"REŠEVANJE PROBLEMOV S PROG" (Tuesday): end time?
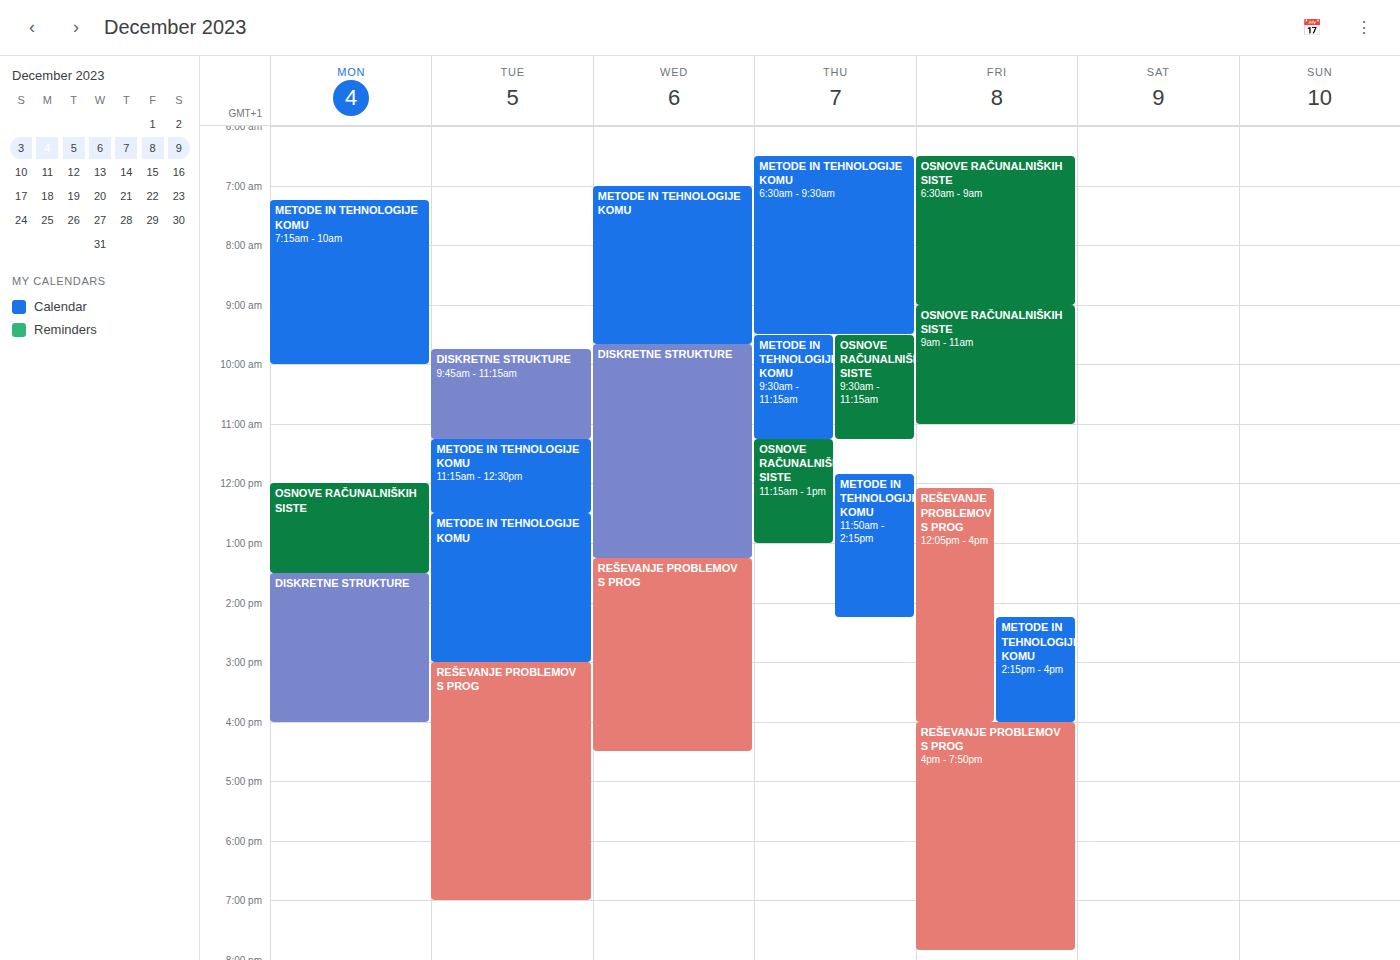
7:00 PM